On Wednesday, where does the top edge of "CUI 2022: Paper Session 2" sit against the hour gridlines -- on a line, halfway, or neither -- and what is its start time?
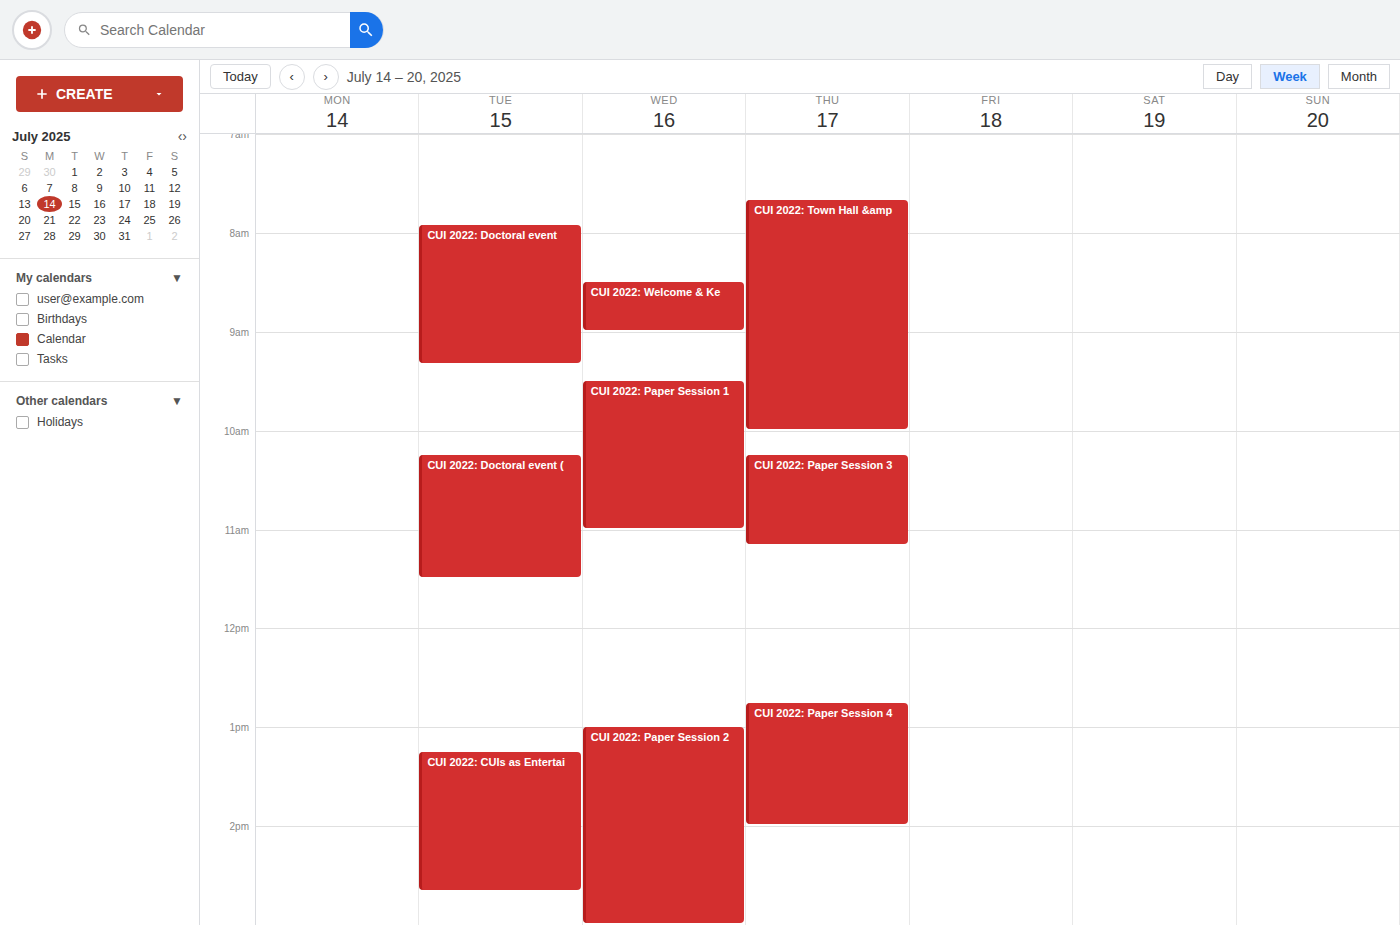
1:00 PM -- exactly on the 1 PM line.